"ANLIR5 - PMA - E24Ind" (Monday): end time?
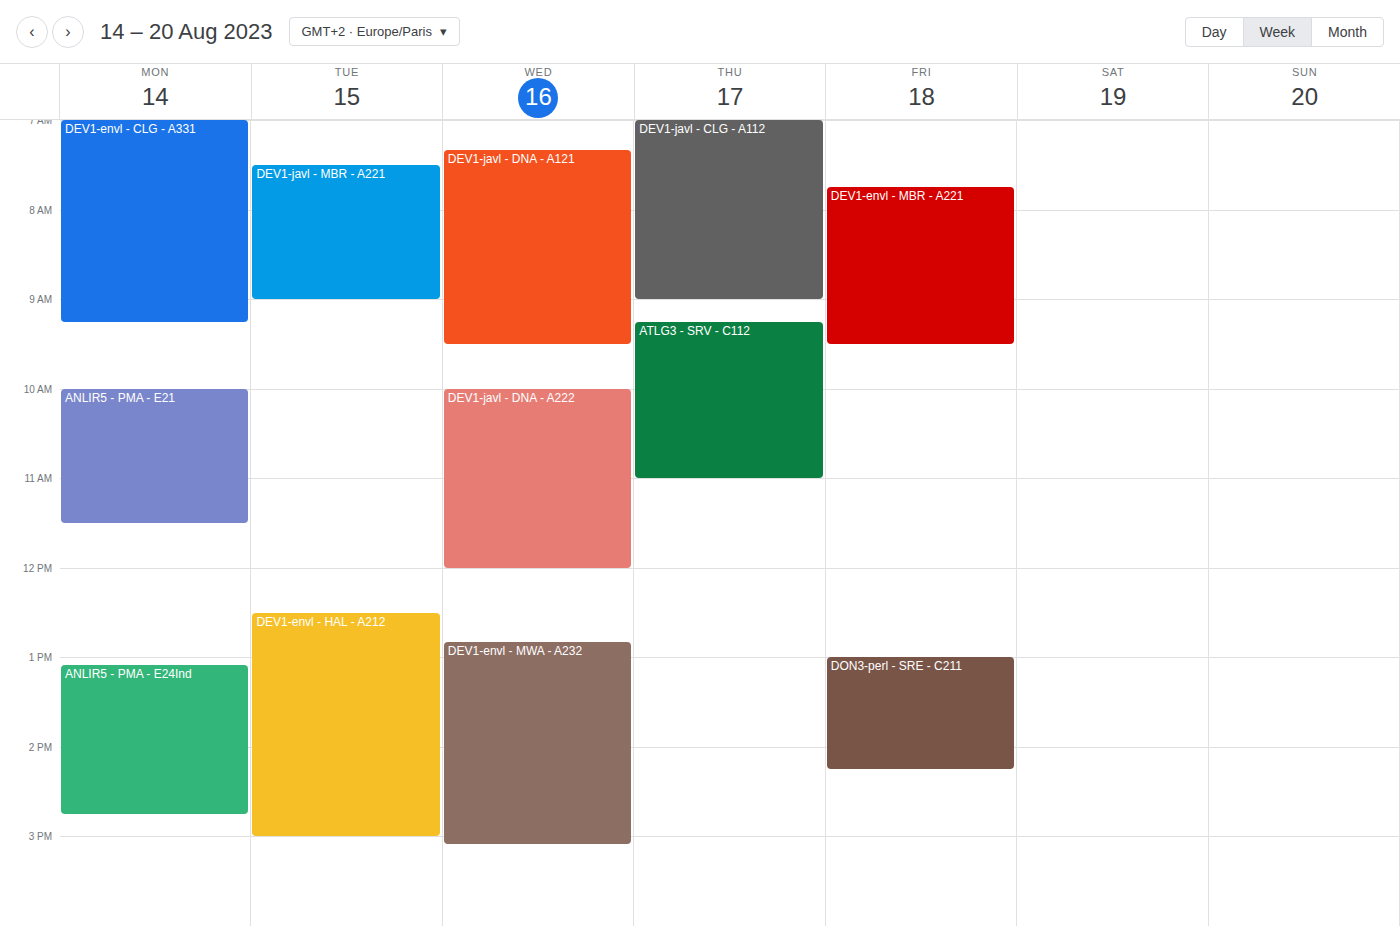
2:45 PM